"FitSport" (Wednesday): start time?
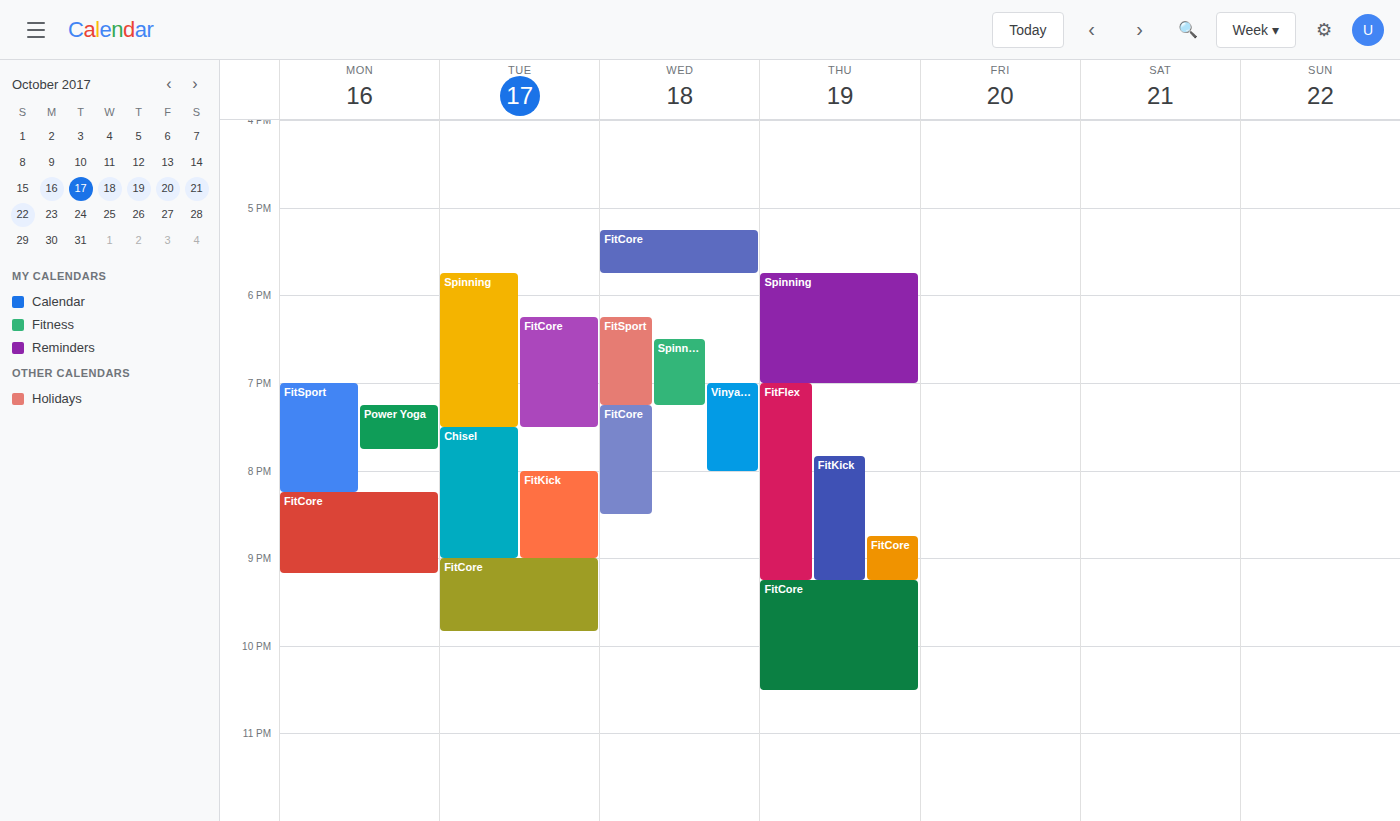
6:15 PM